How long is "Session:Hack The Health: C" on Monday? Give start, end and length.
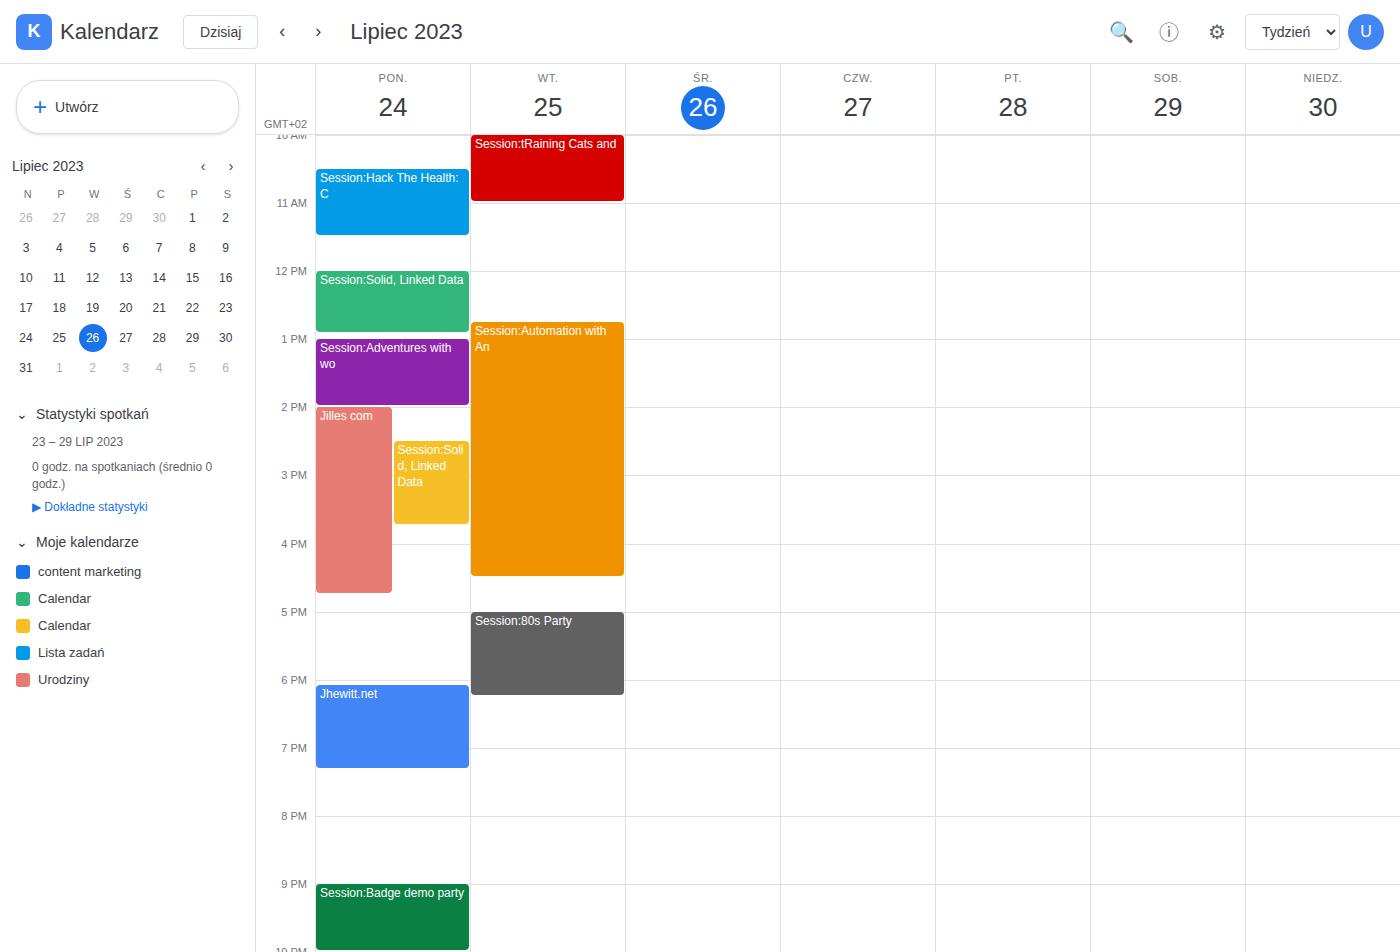
10:30 AM to 11:30 AM, 1 hour